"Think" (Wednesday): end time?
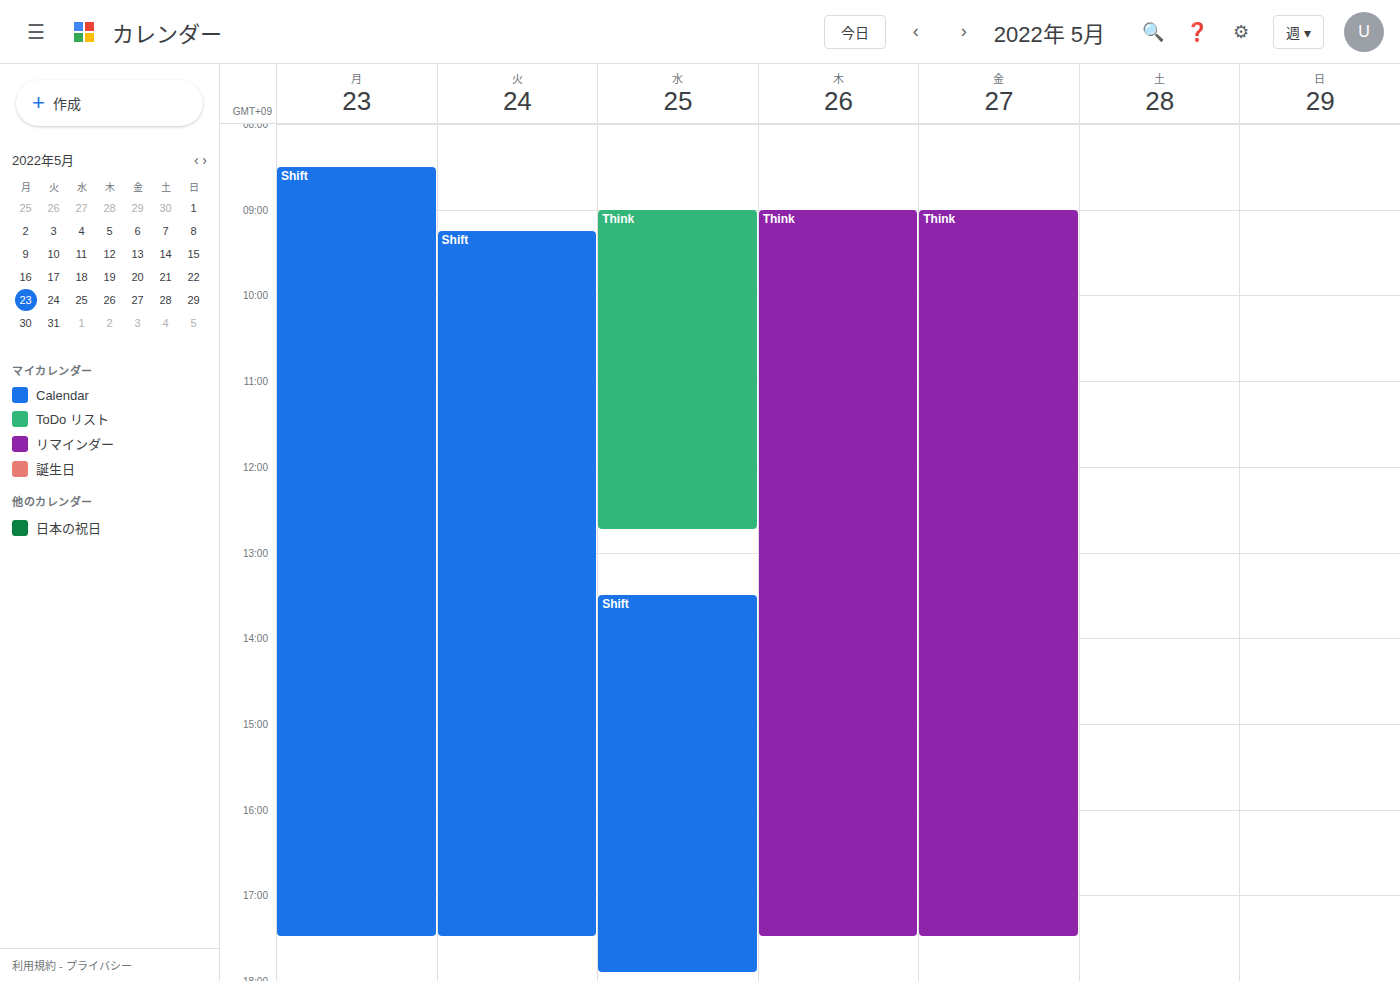
12:45 PM